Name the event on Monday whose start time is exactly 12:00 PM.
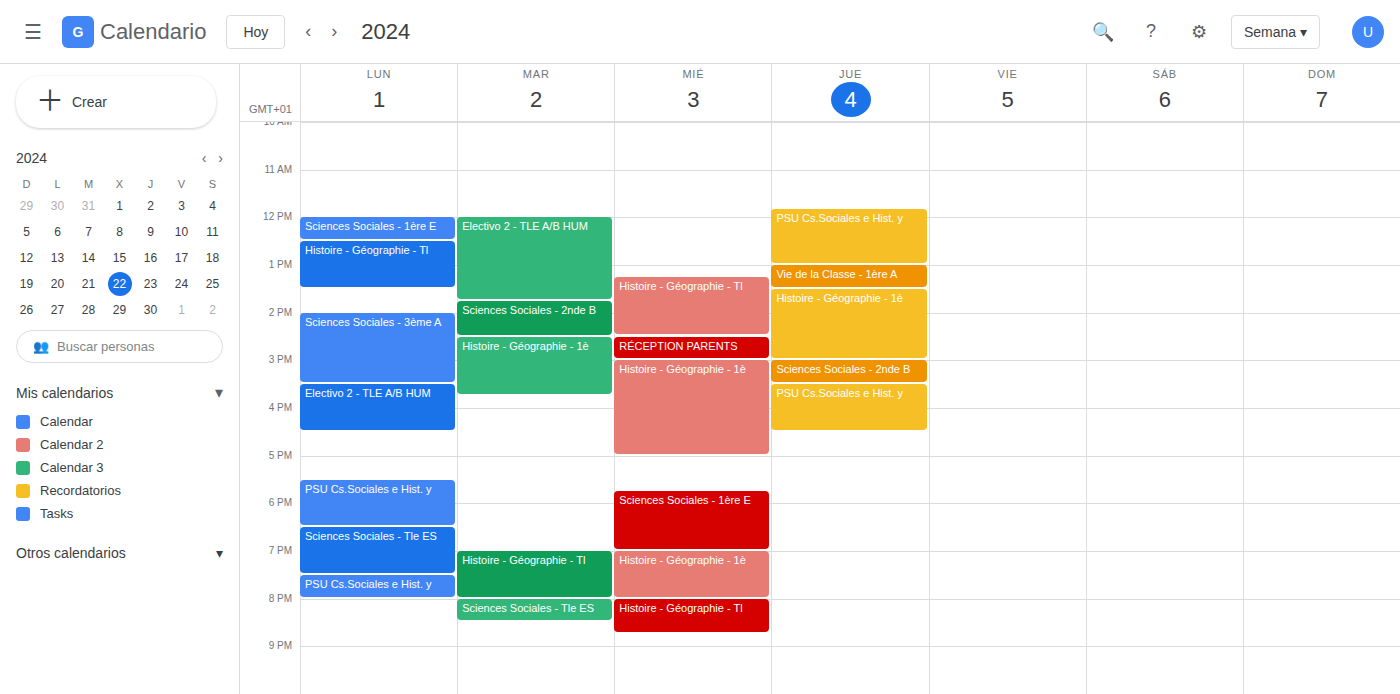
"Sciences Sociales - 1ère E"